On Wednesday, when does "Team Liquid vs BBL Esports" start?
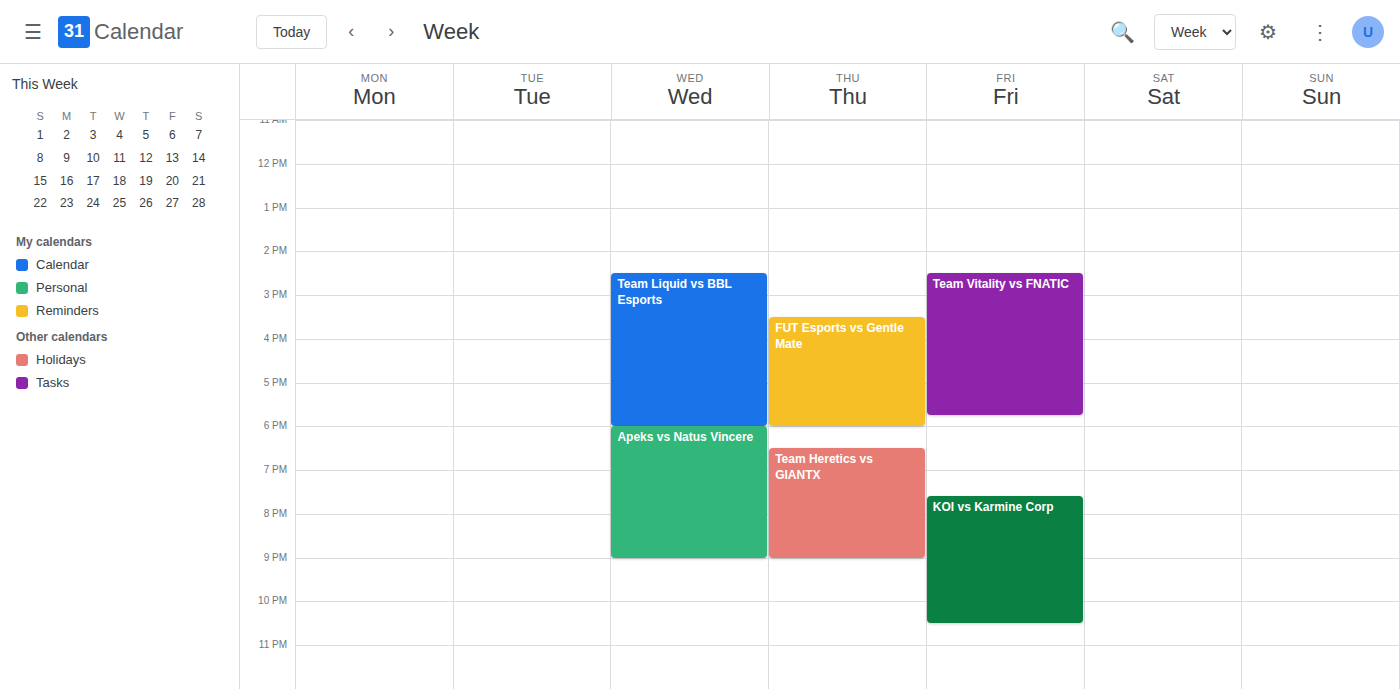
14:30